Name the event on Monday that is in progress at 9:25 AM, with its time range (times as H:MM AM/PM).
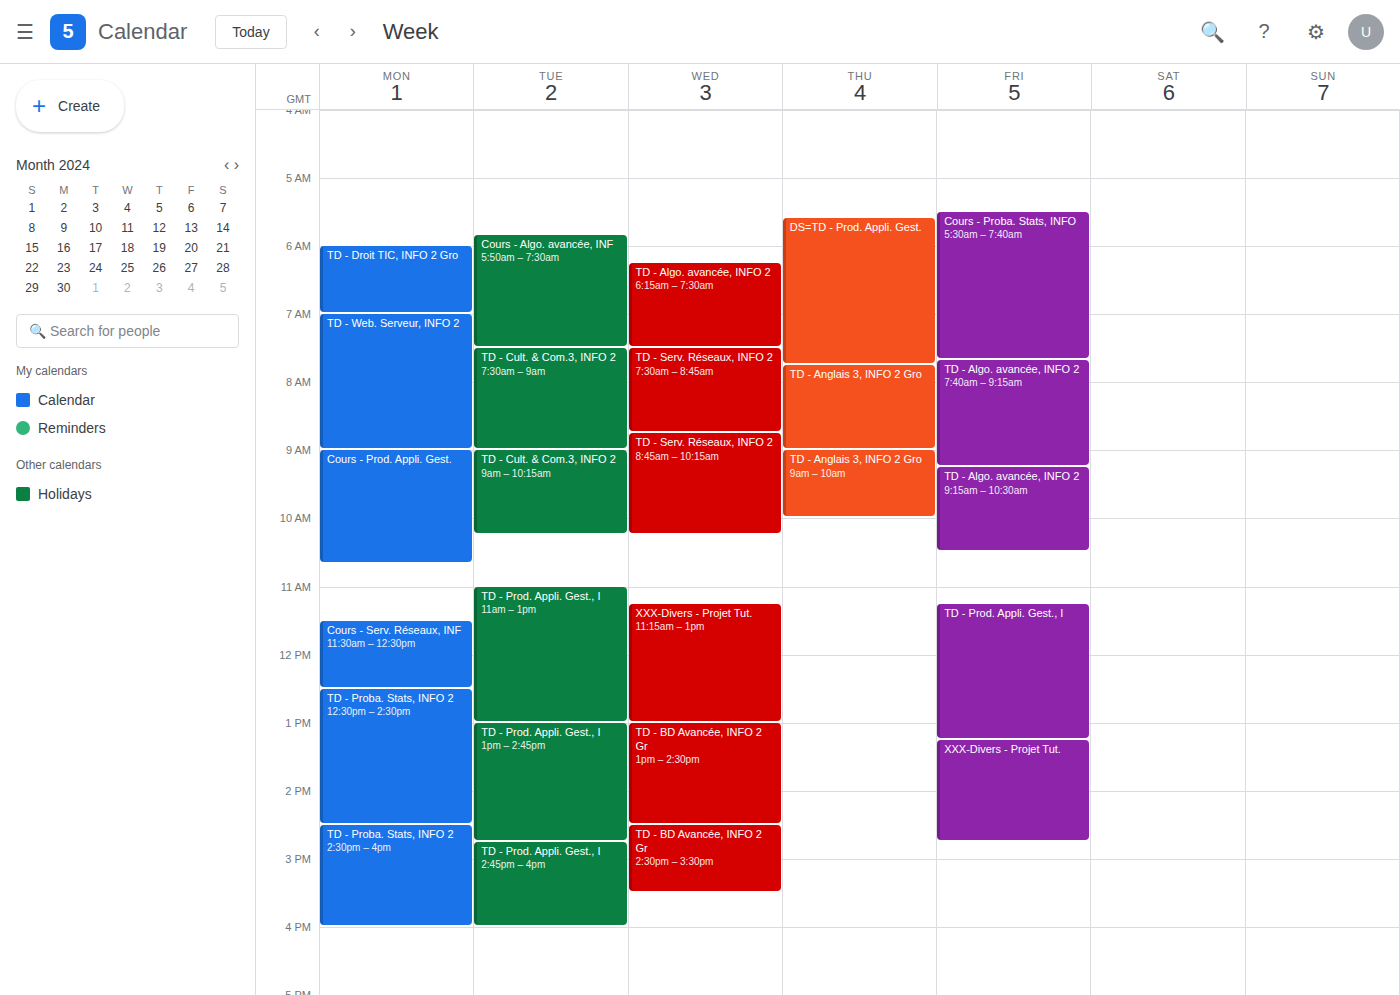
"Cours - Prod. Appli. Gest.", 9:00 AM to 10:40 AM